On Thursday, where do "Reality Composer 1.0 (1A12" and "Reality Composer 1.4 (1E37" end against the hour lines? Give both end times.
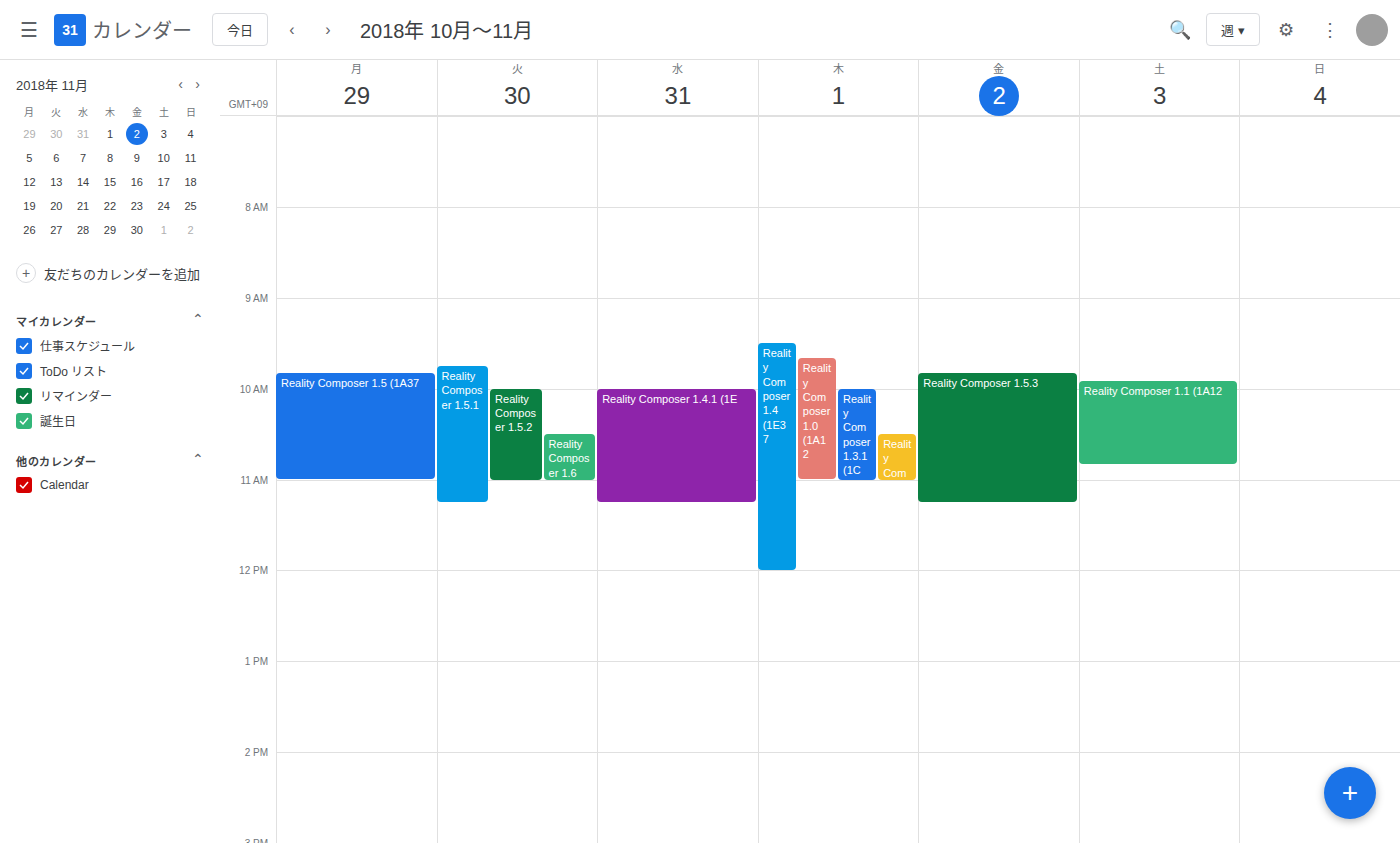
"Reality Composer 1.0 (1A12": 11:00 AM, exactly on the 11 AM line. "Reality Composer 1.4 (1E37": 12:00 PM, exactly on the 12 PM line.